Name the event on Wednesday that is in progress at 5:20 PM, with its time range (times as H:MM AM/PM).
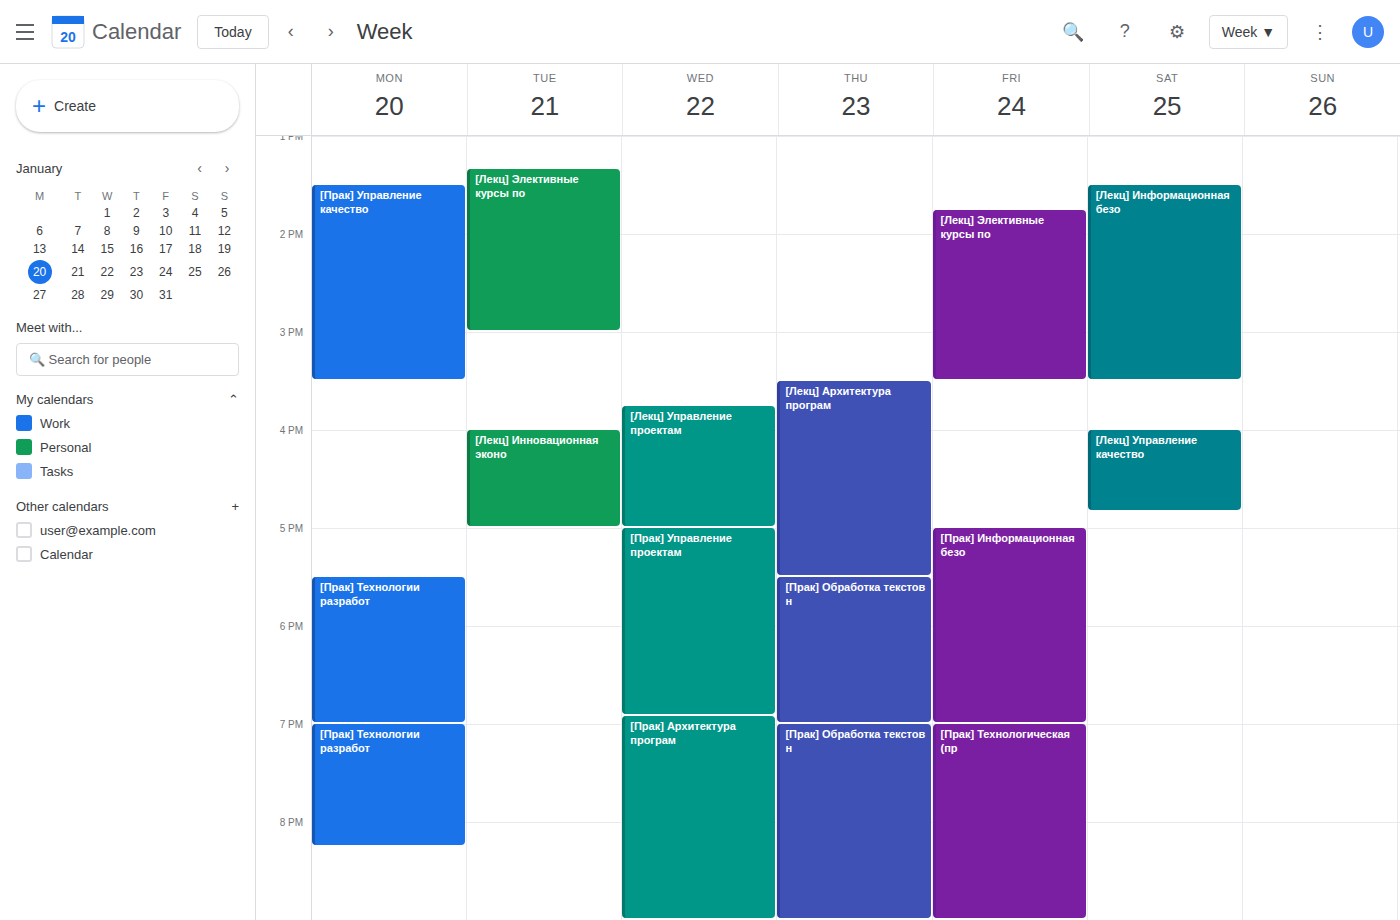
"[Прак] Управление проектам", 5:00 PM to 6:55 PM